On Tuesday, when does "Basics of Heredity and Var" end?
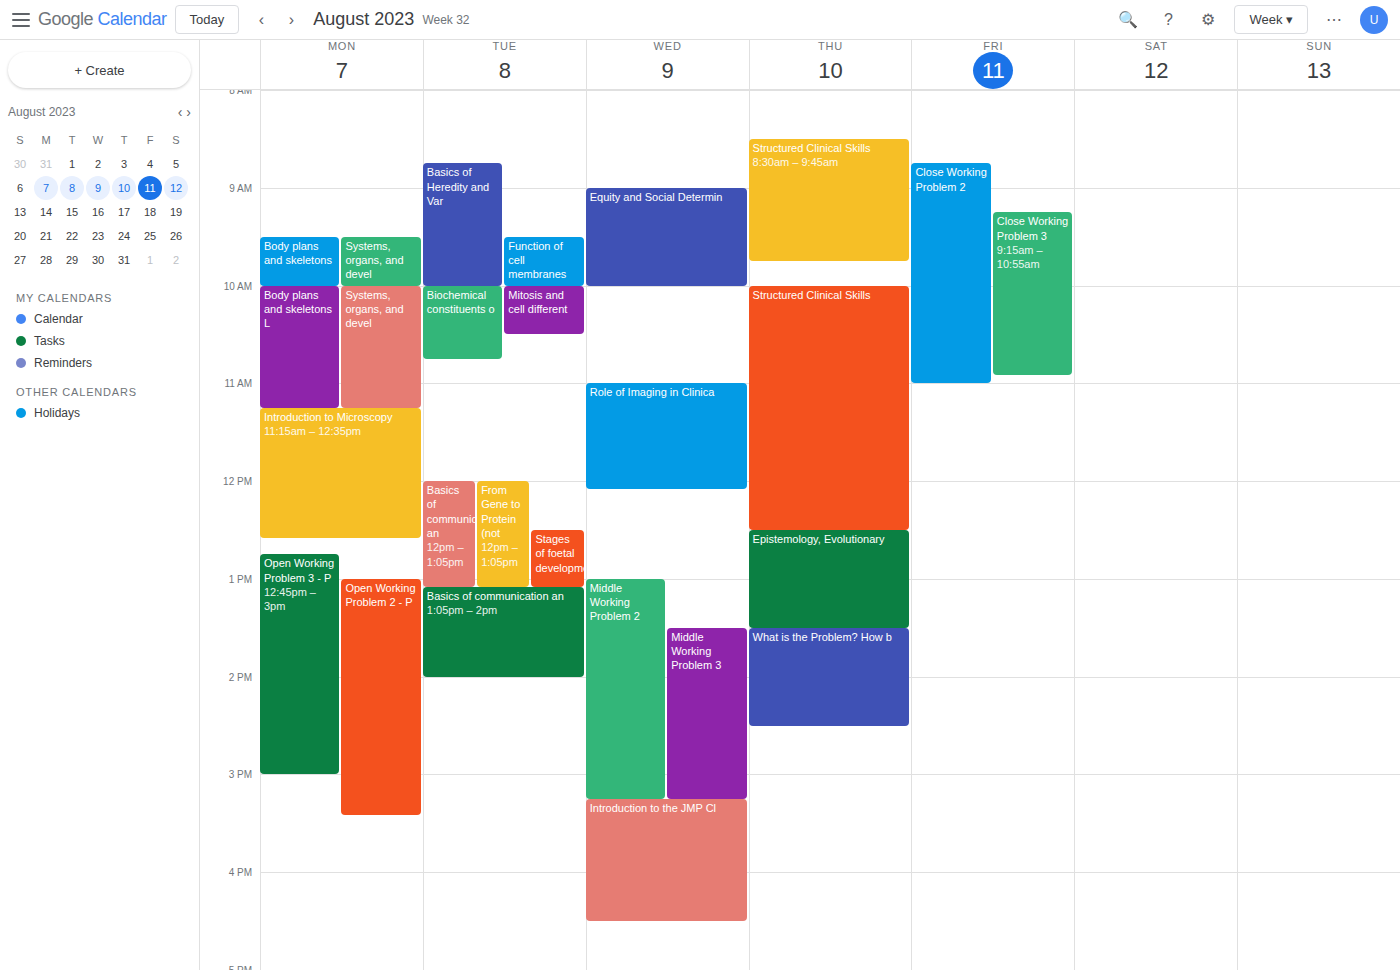
10:00 AM